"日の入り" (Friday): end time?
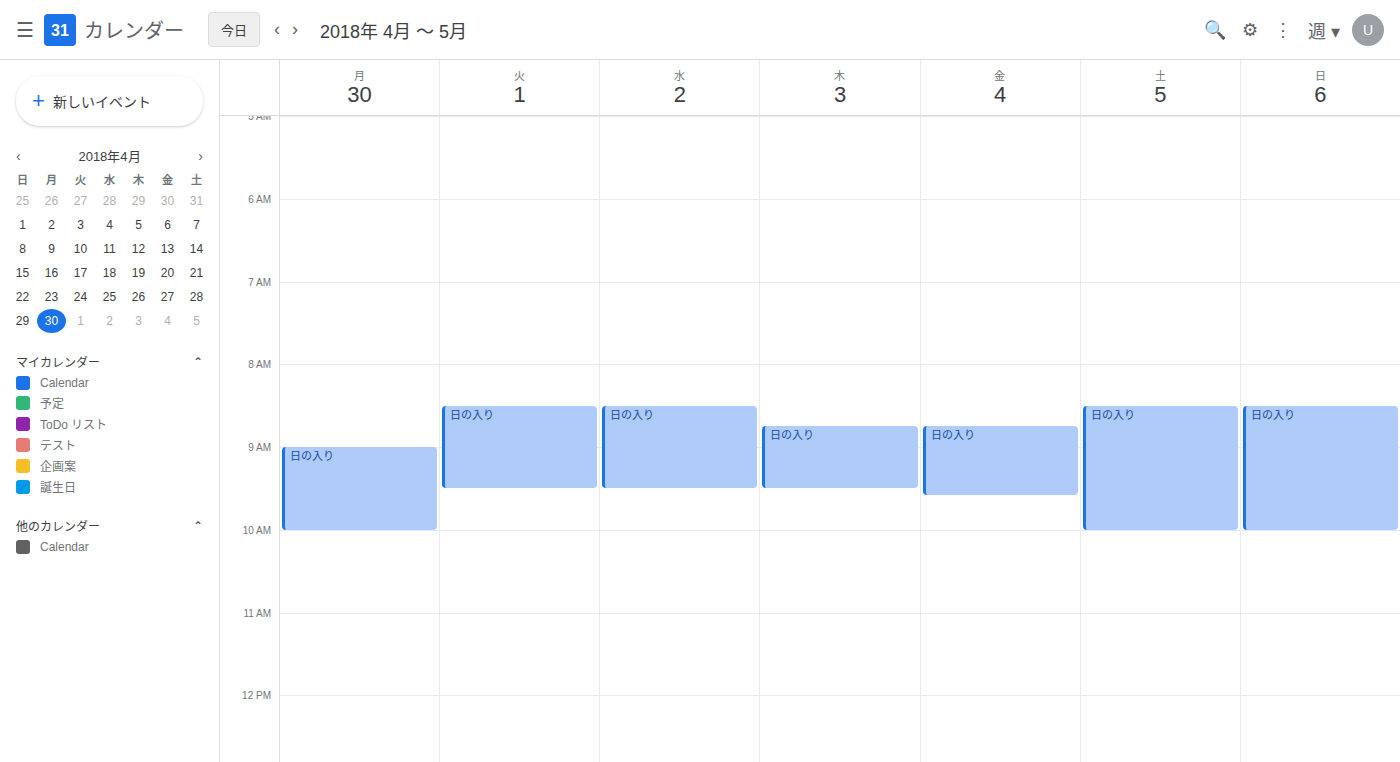
9:35 AM